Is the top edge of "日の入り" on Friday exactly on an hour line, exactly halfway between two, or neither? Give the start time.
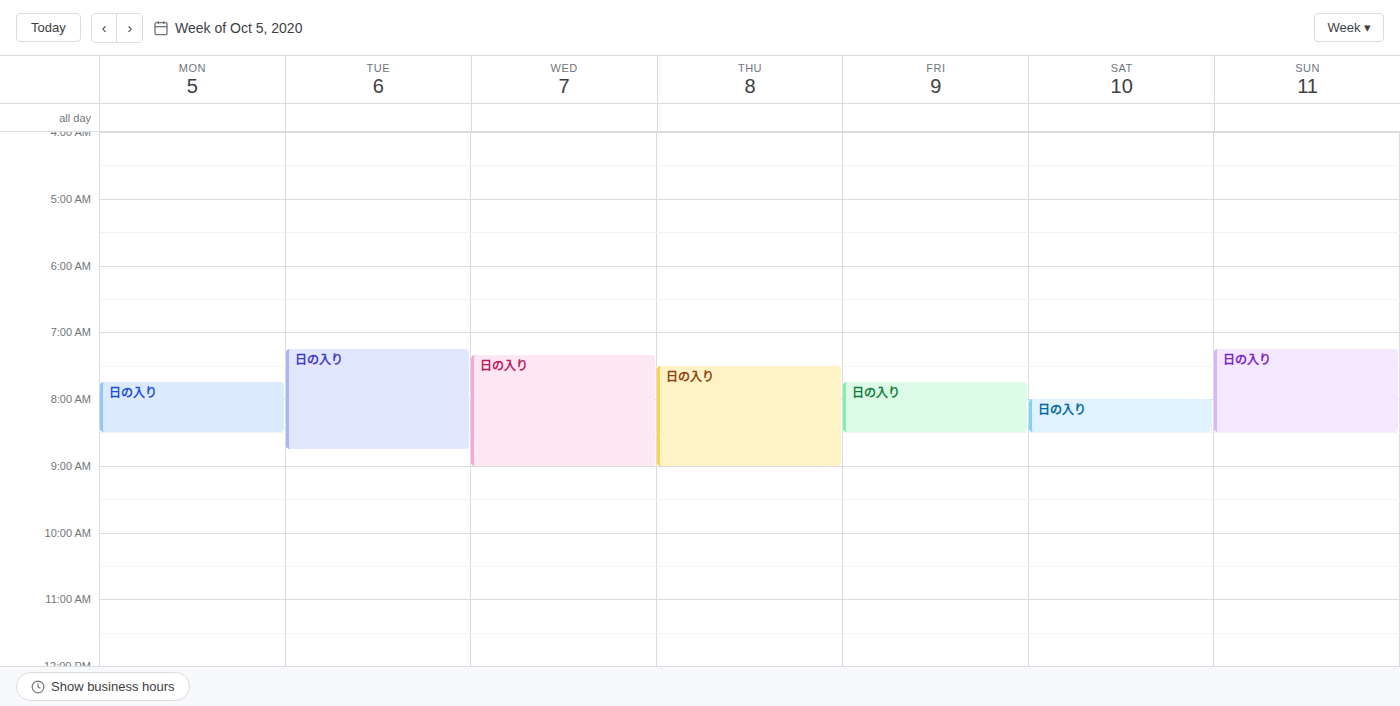
7:45 AM -- neither: three quarters of the way from the 7 AM line to the 8 AM line.